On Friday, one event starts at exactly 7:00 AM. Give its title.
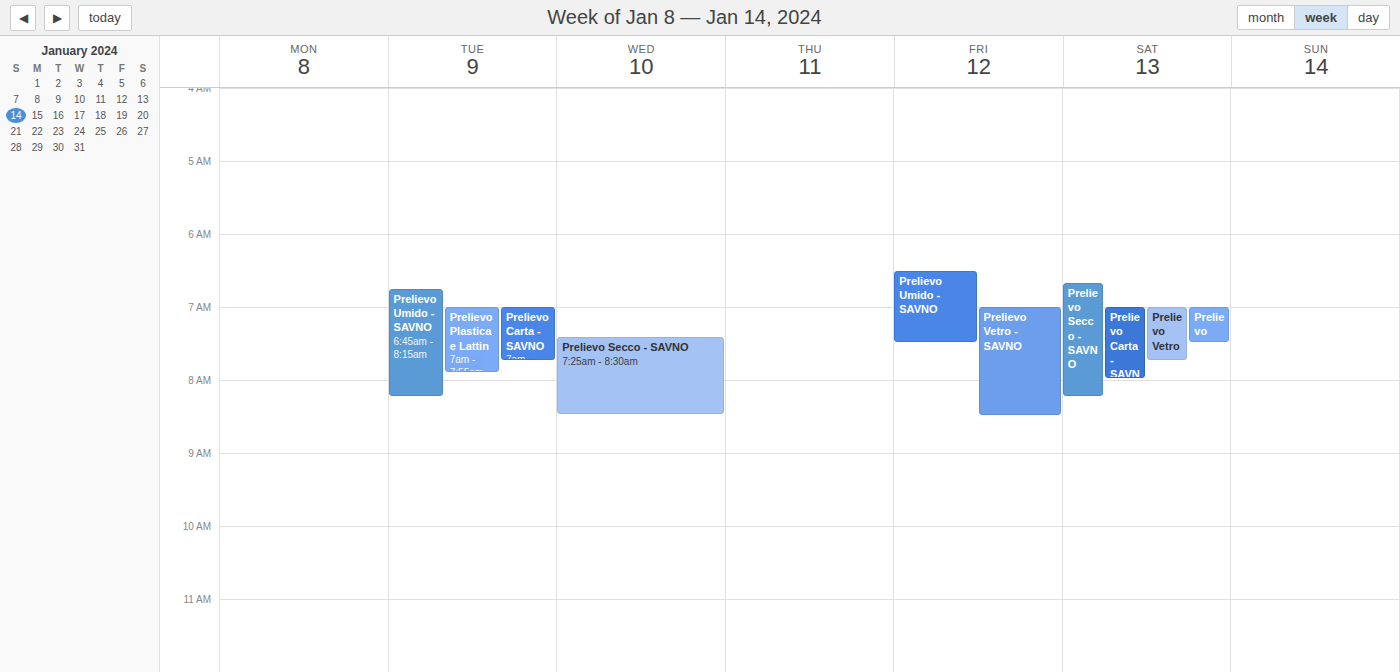
"Prelievo Vetro - SAVNO"